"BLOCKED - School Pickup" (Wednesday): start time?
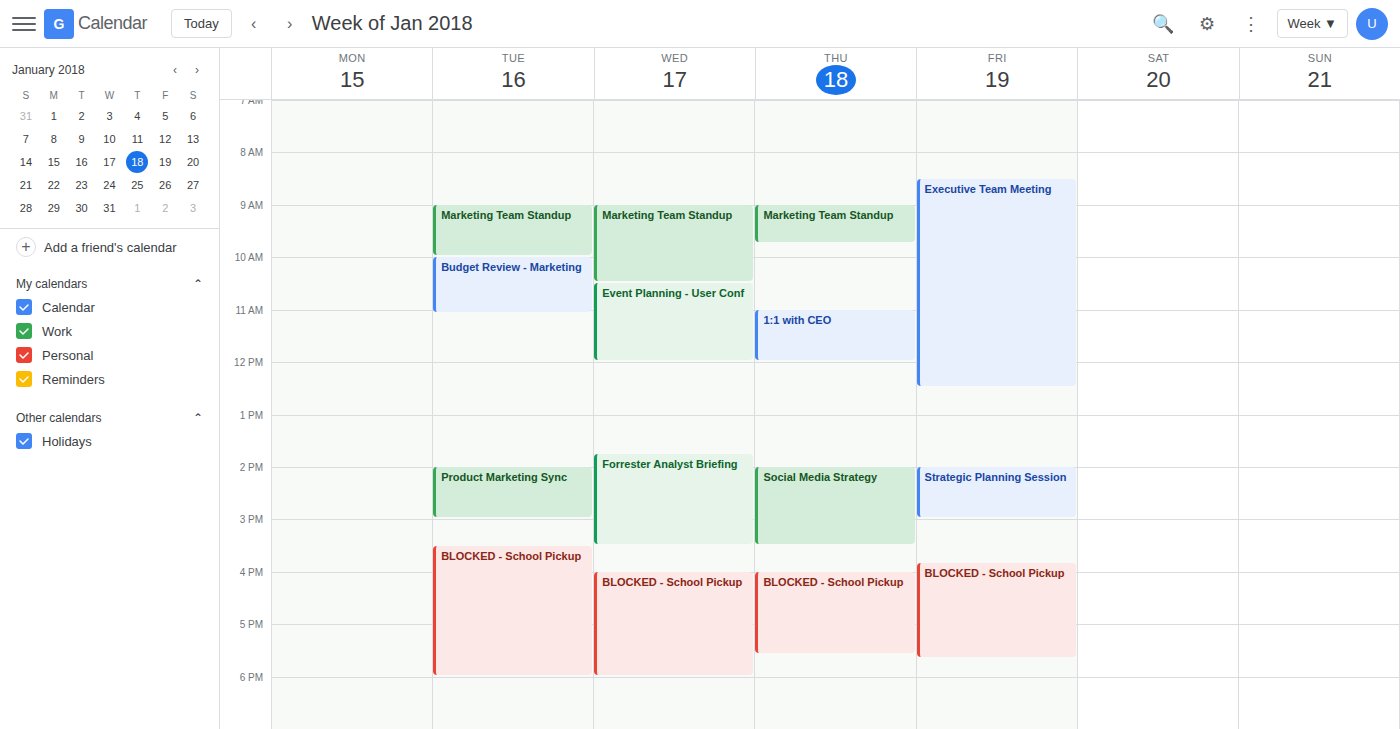
4:00 PM